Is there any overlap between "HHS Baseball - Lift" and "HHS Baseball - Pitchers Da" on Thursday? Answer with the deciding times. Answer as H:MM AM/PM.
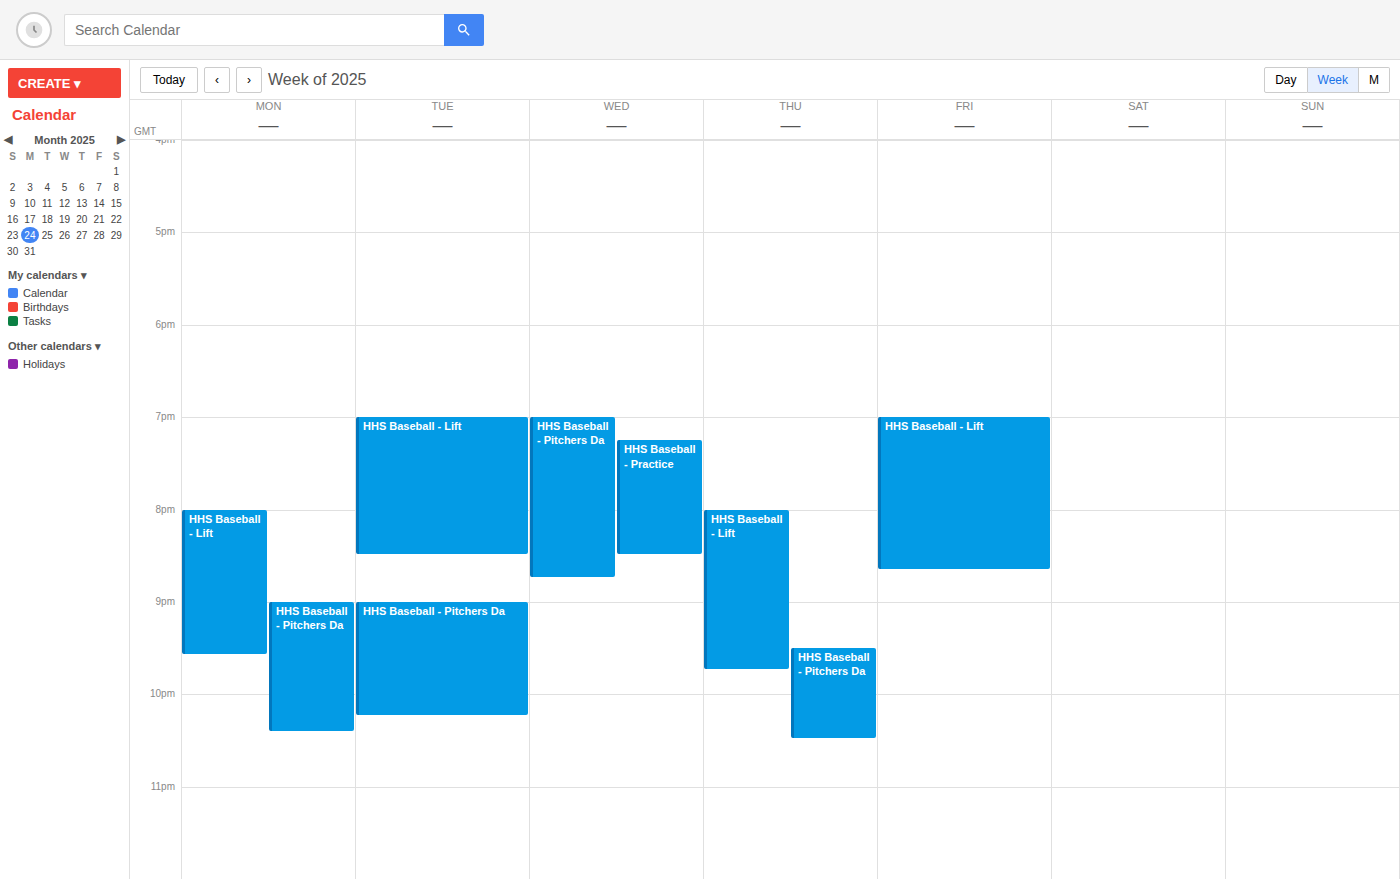
"HHS Baseball - Pitchers Da" starts at 9:30 PM, before "HHS Baseball - Lift" ends at 9:45 PM -- they overlap.